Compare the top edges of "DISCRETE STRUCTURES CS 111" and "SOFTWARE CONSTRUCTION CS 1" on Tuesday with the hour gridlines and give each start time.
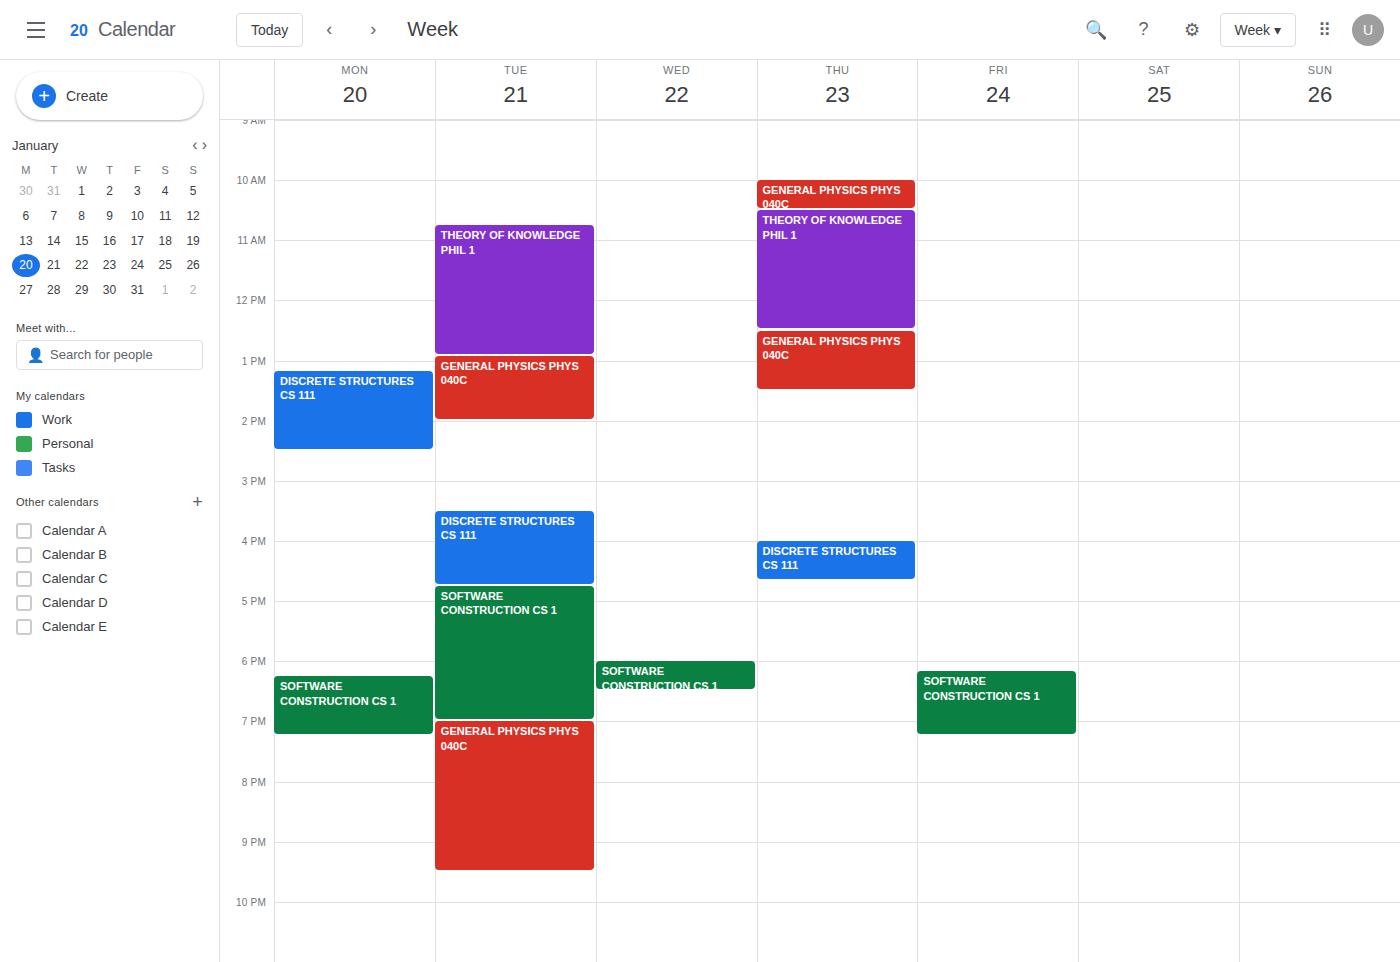
"DISCRETE STRUCTURES CS 111": 15:30, halfway between the 15:00 and 16:00 lines. "SOFTWARE CONSTRUCTION CS 1": 16:45, neither: three quarters of the way from the 16:00 line to the 17:00 line.